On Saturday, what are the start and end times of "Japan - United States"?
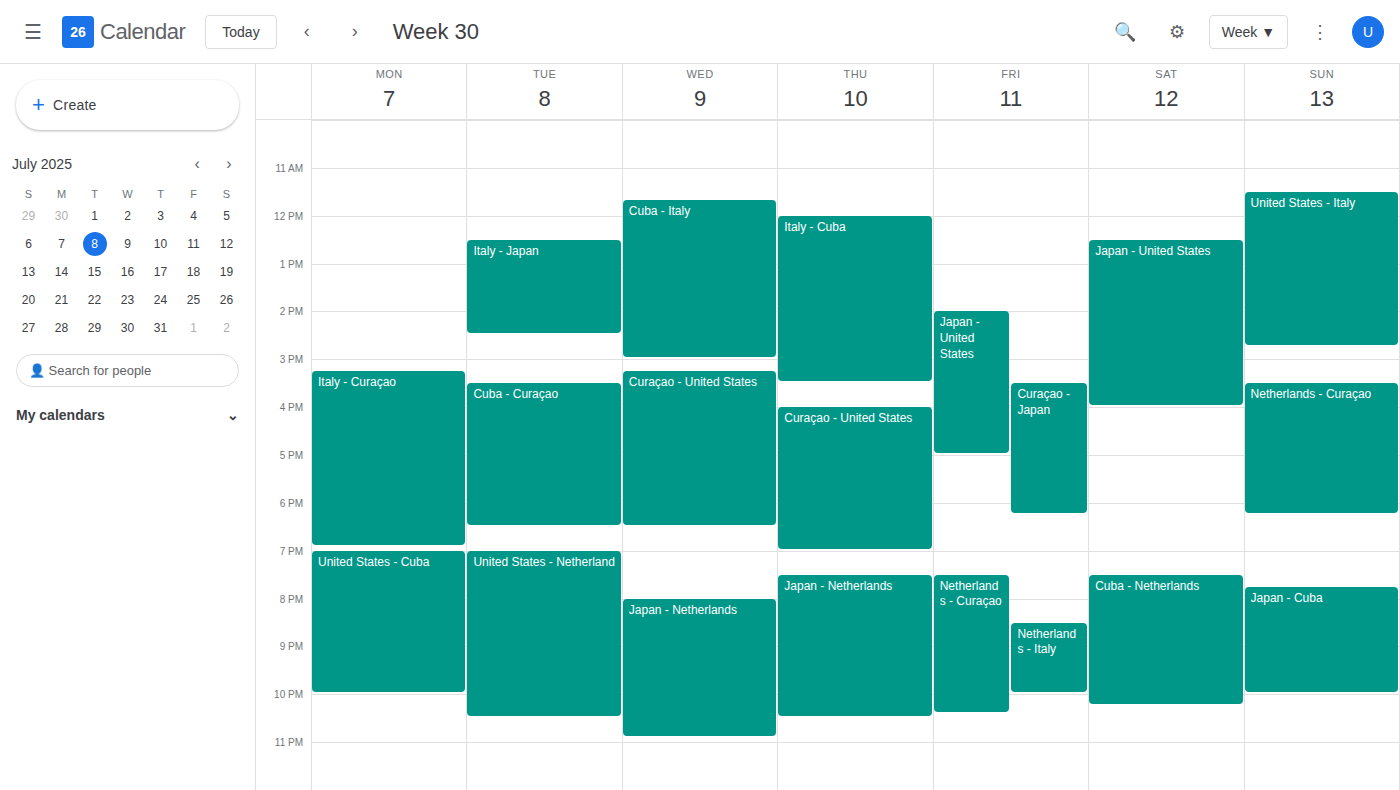
12:30 PM to 4:00 PM